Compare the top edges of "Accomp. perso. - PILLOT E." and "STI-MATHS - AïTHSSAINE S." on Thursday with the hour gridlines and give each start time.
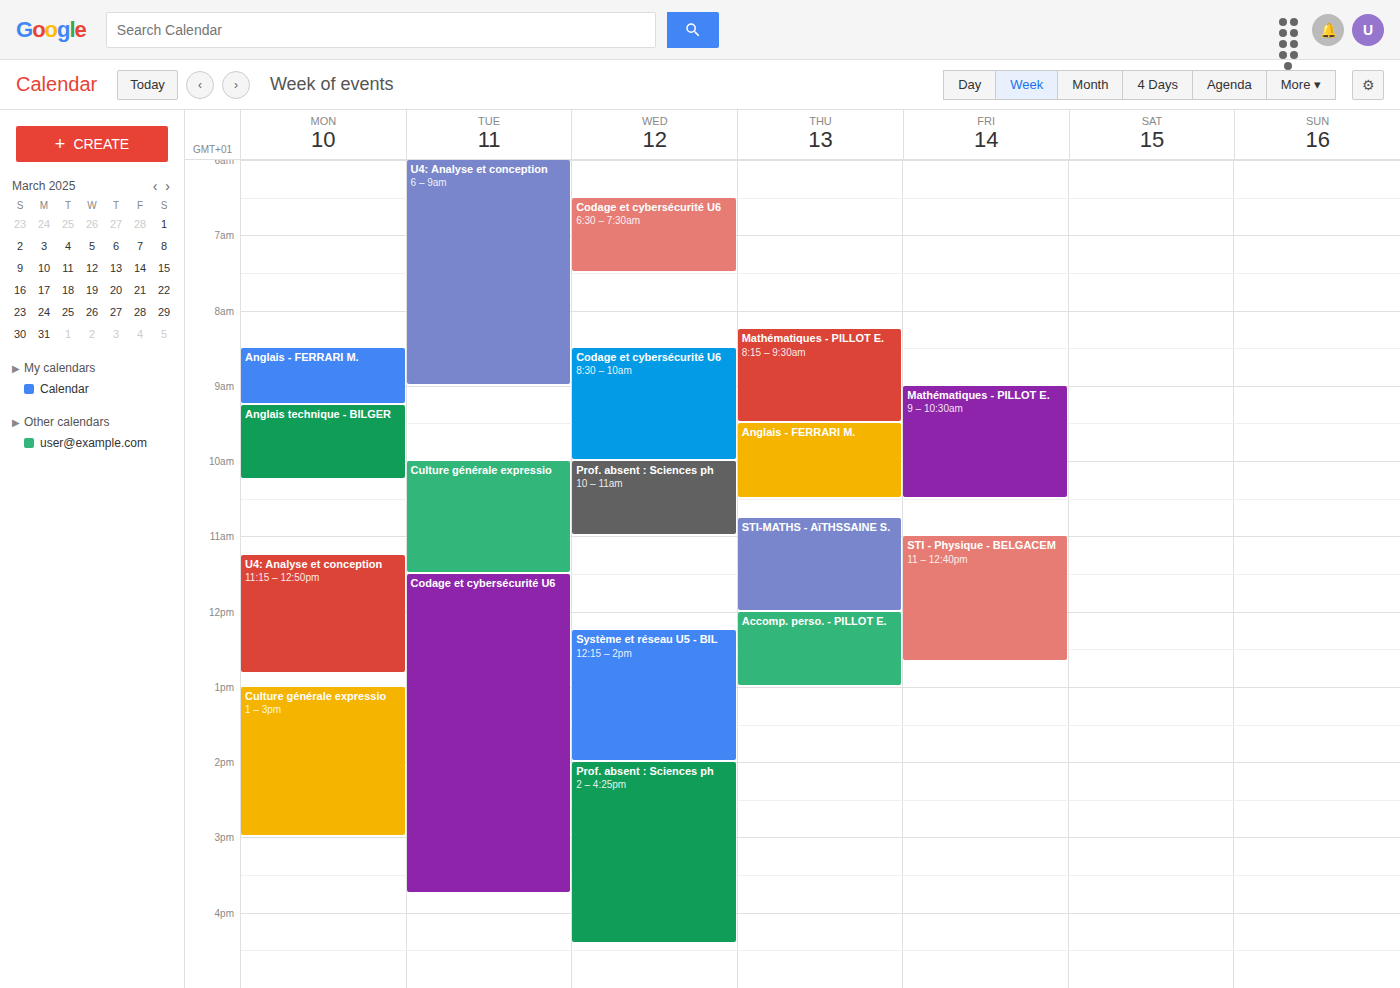
"Accomp. perso. - PILLOT E.": 12:00 PM, exactly on the 12 PM line. "STI-MATHS - AïTHSSAINE S.": 10:45 AM, neither: three quarters of the way from the 10 AM line to the 11 AM line.